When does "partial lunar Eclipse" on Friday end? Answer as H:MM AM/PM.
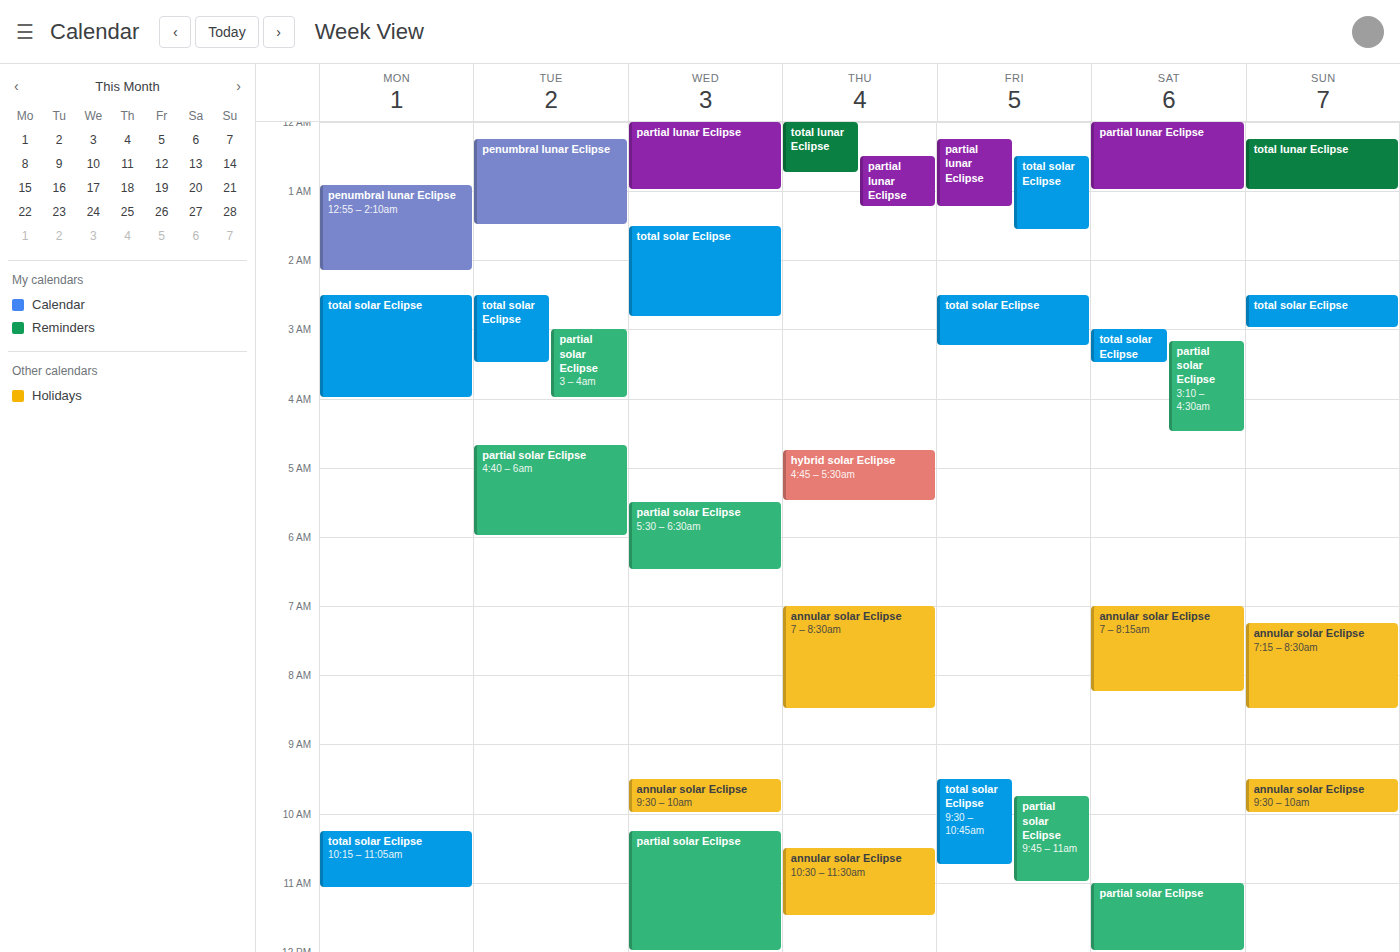
1:15 AM